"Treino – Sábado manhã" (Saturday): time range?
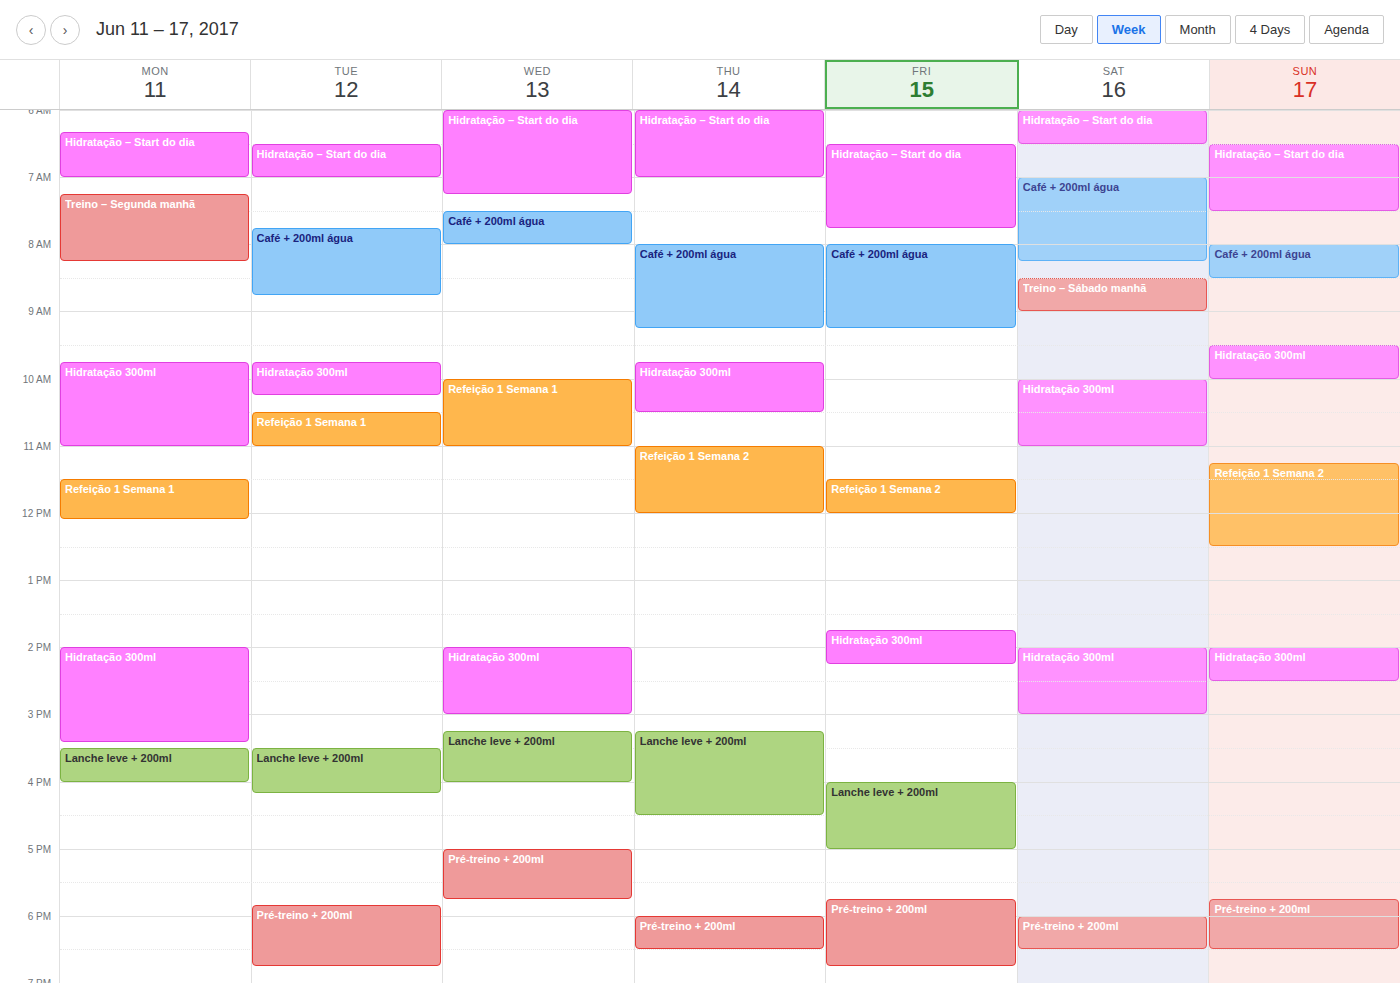
08:30 to 09:00